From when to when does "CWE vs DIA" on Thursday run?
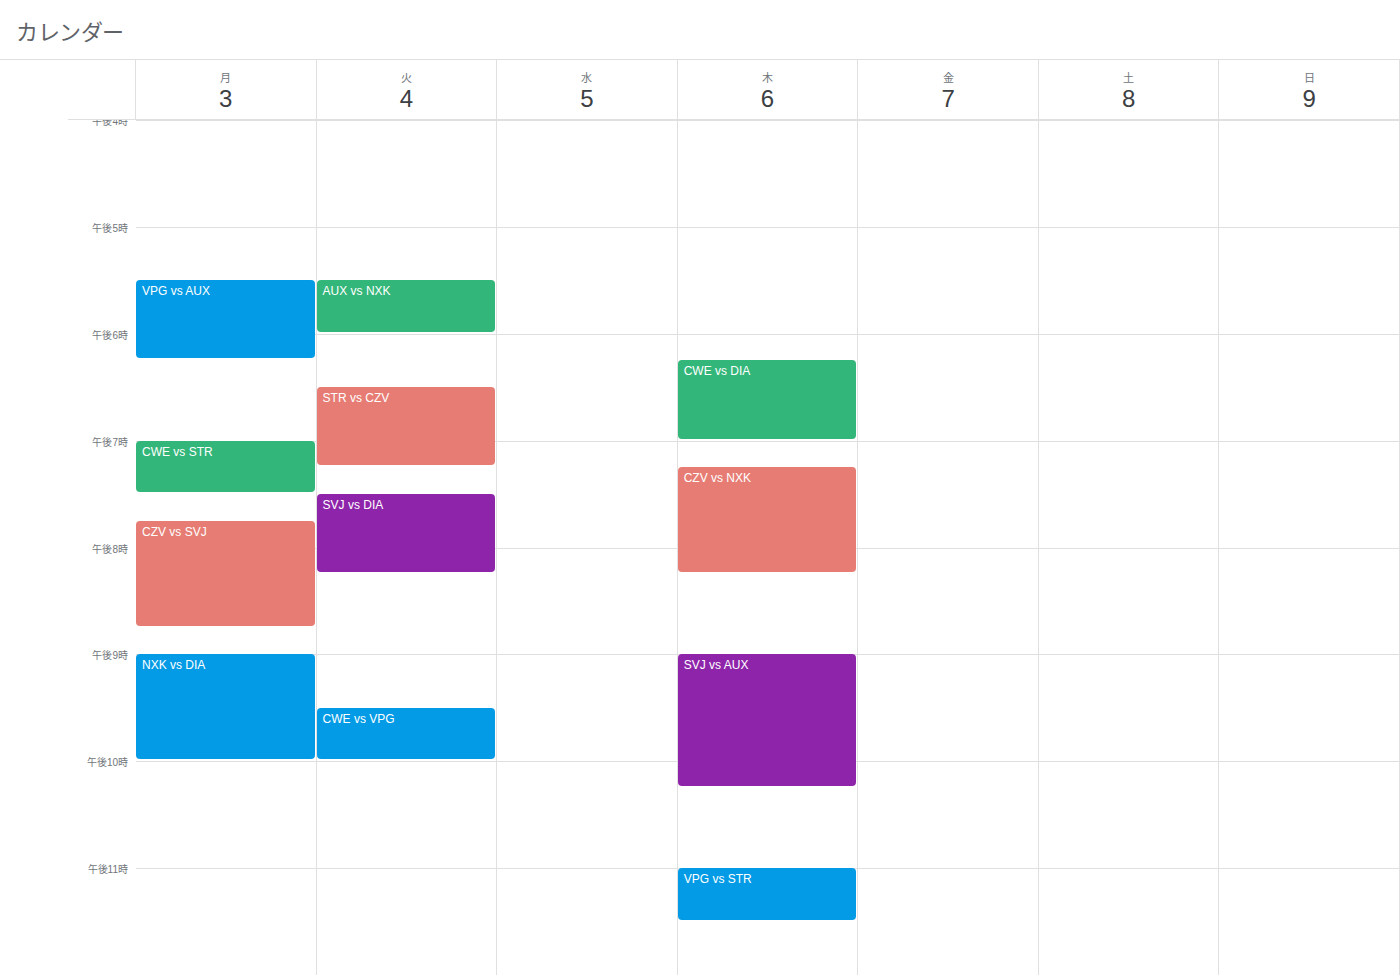
6:15 PM to 7:00 PM